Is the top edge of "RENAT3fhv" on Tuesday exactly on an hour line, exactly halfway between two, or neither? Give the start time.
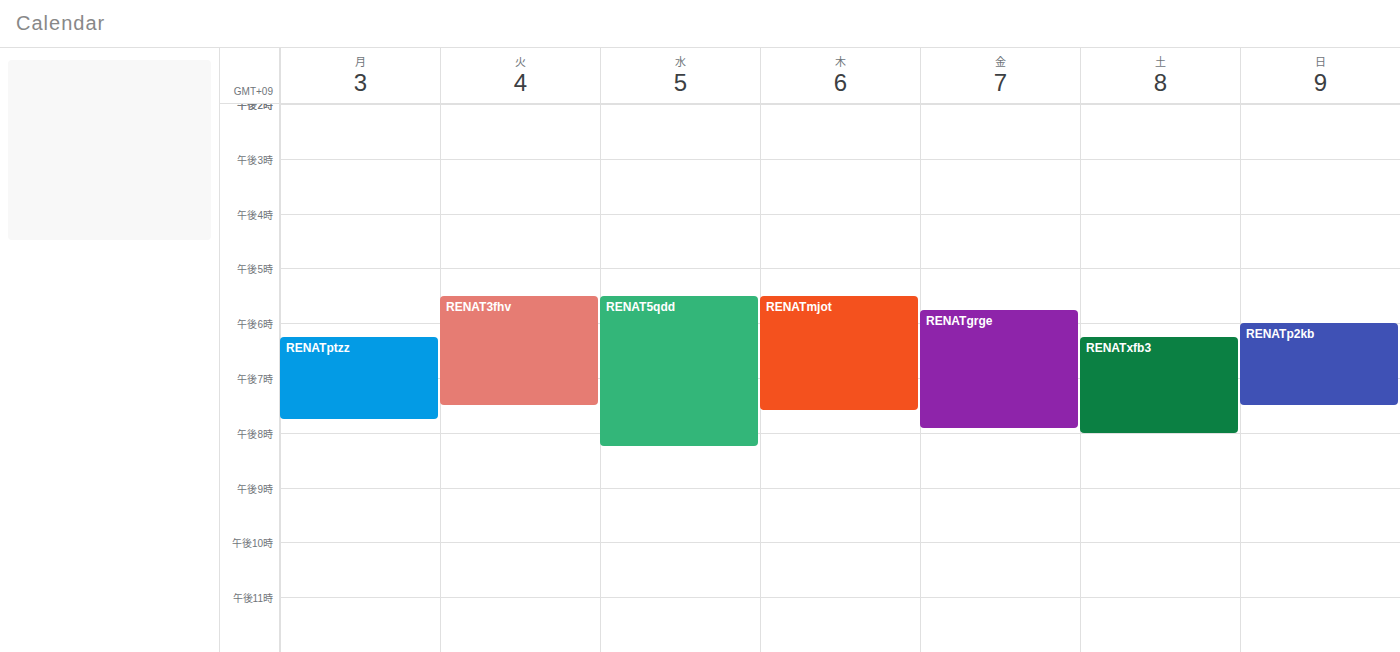
5:30 PM -- halfway between the 5 PM and 6 PM lines.